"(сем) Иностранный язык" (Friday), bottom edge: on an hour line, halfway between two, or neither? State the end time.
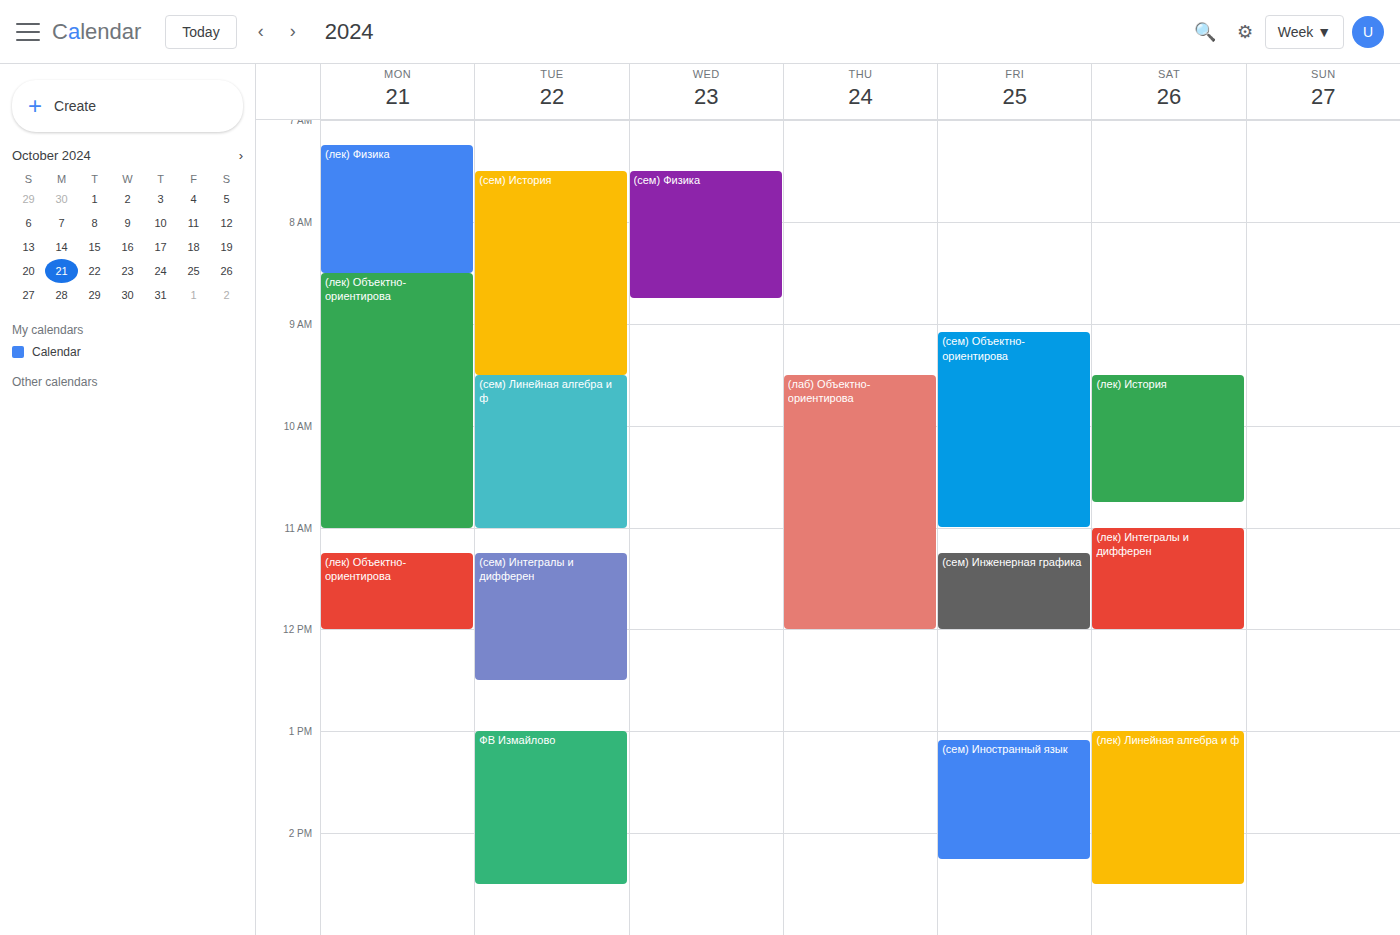
14:15 -- neither: a quarter of the way from the 14:00 line to the 15:00 line.